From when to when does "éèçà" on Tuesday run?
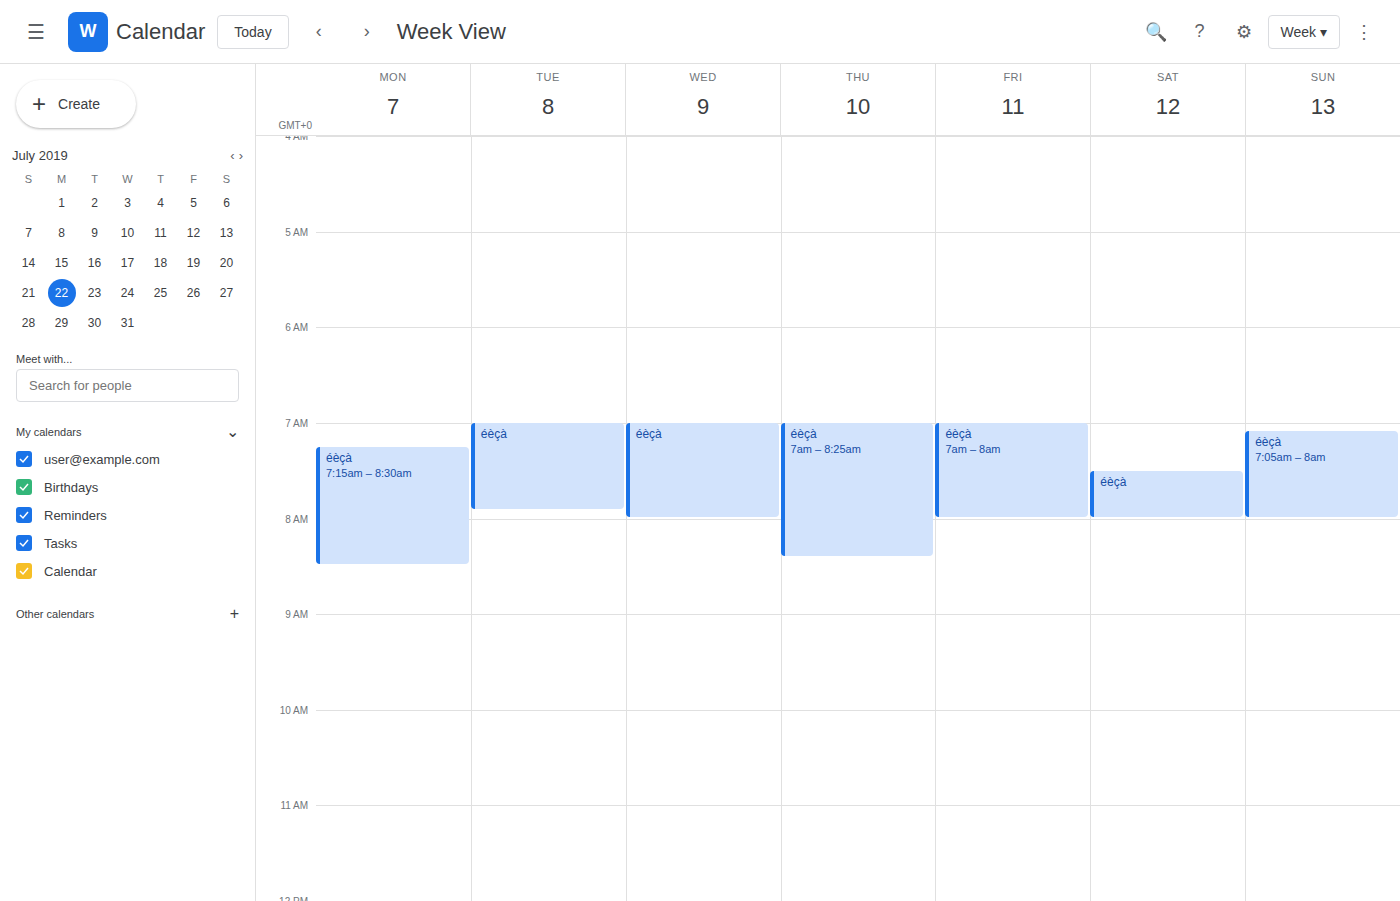
7:00 AM to 7:55 AM